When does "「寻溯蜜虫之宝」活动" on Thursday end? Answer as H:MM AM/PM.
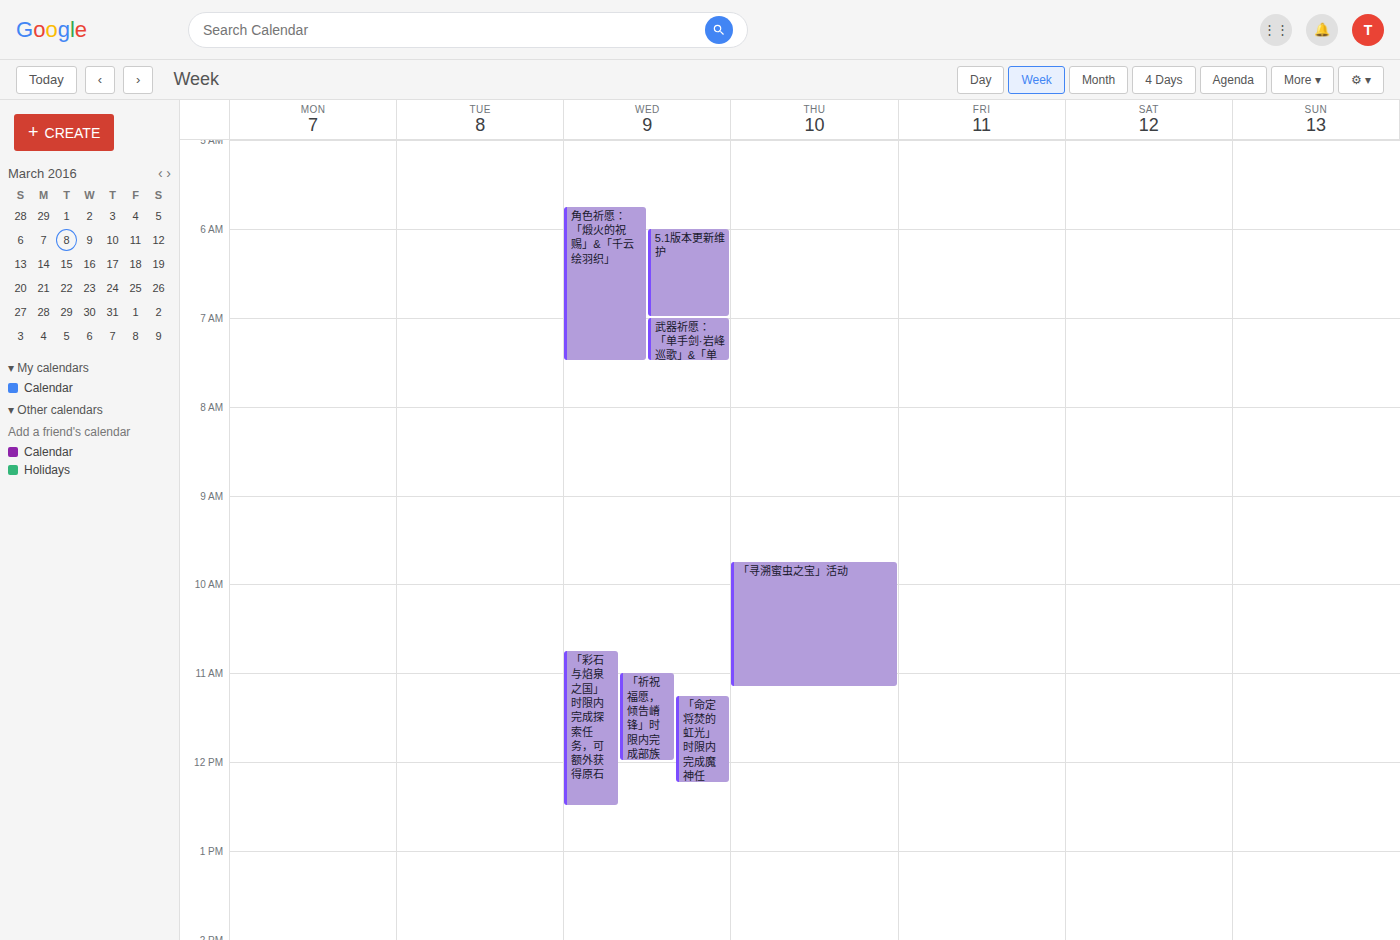
11:10 AM